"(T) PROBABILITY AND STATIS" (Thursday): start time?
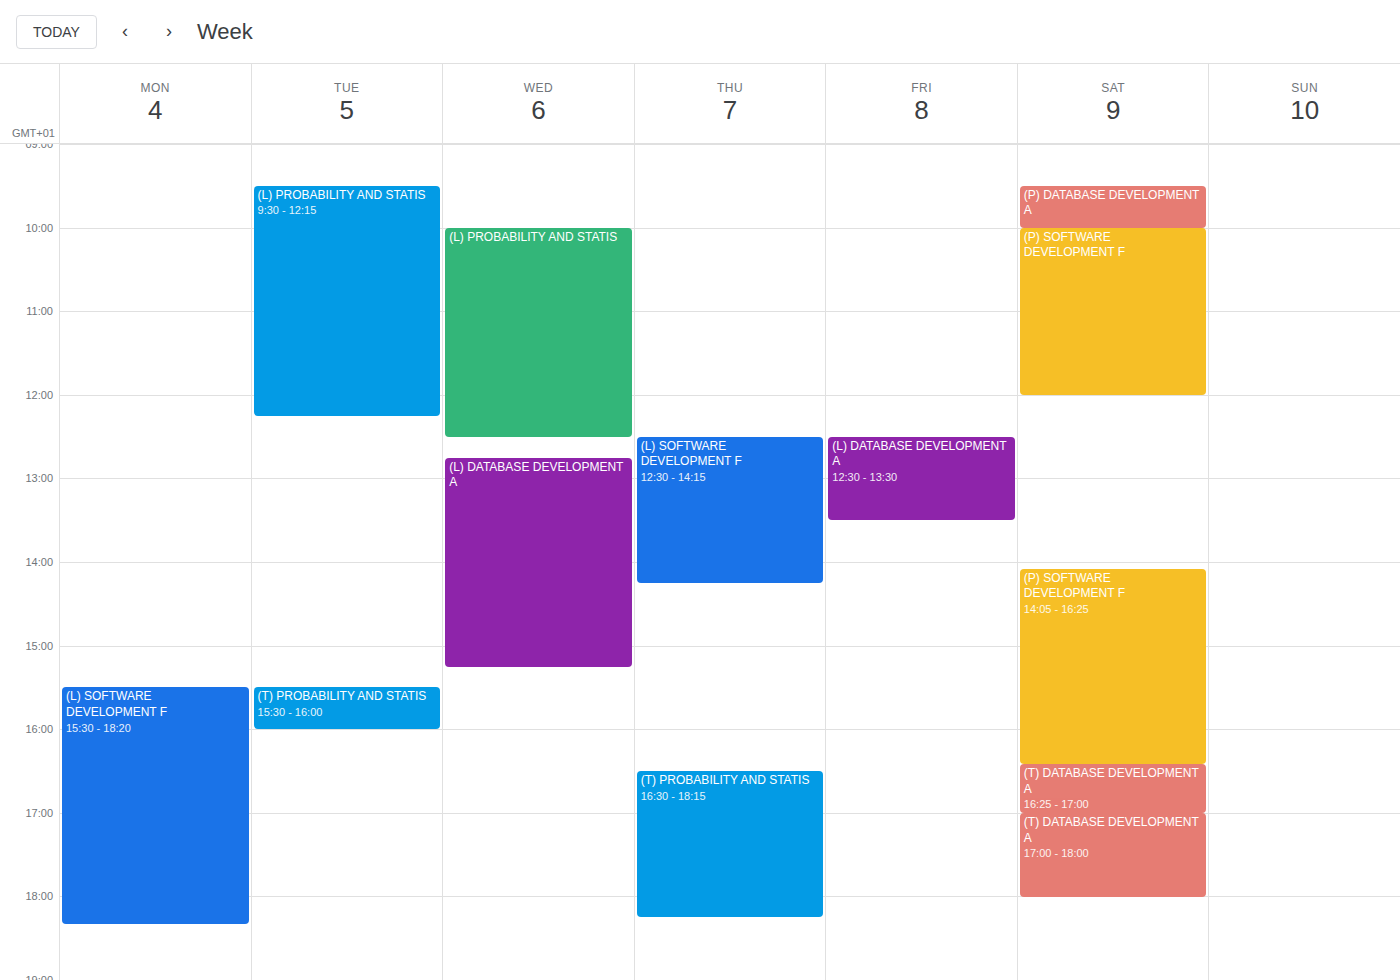
4:30 PM